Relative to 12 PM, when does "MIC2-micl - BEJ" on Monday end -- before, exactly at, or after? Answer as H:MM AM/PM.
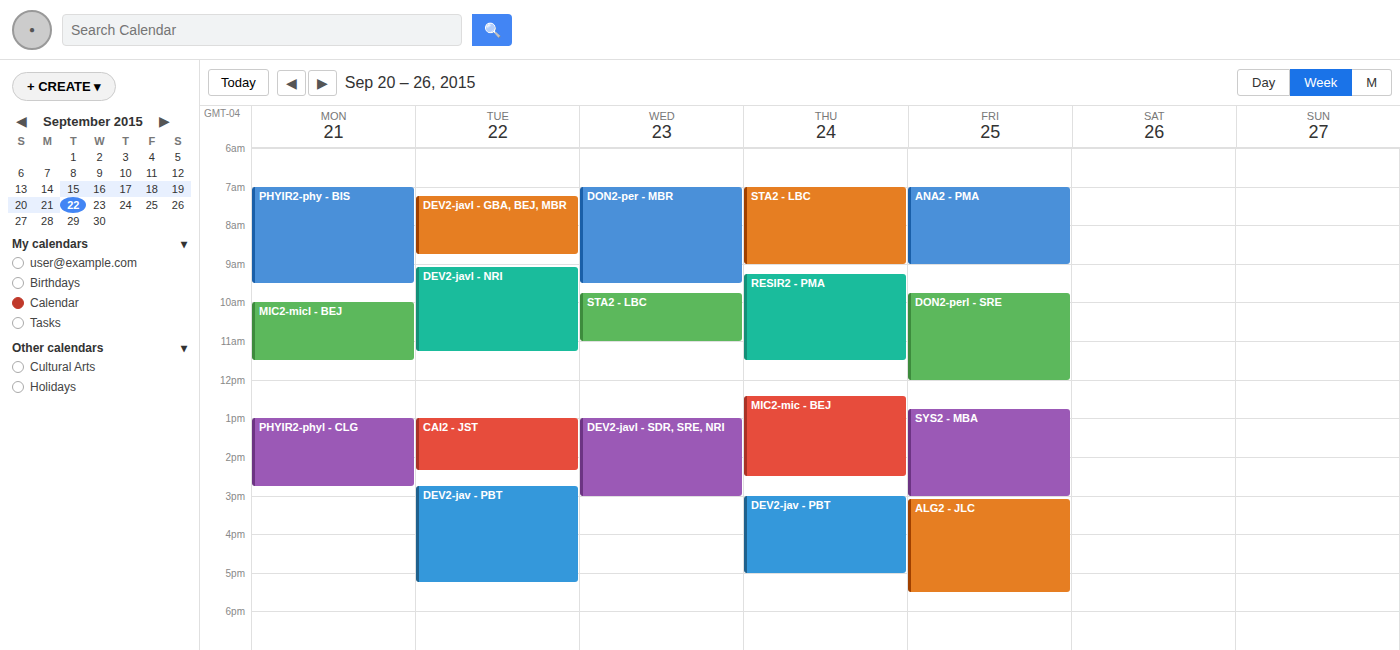
11:30 AM -- before 12 PM, 30 minutes above the 12 PM line.